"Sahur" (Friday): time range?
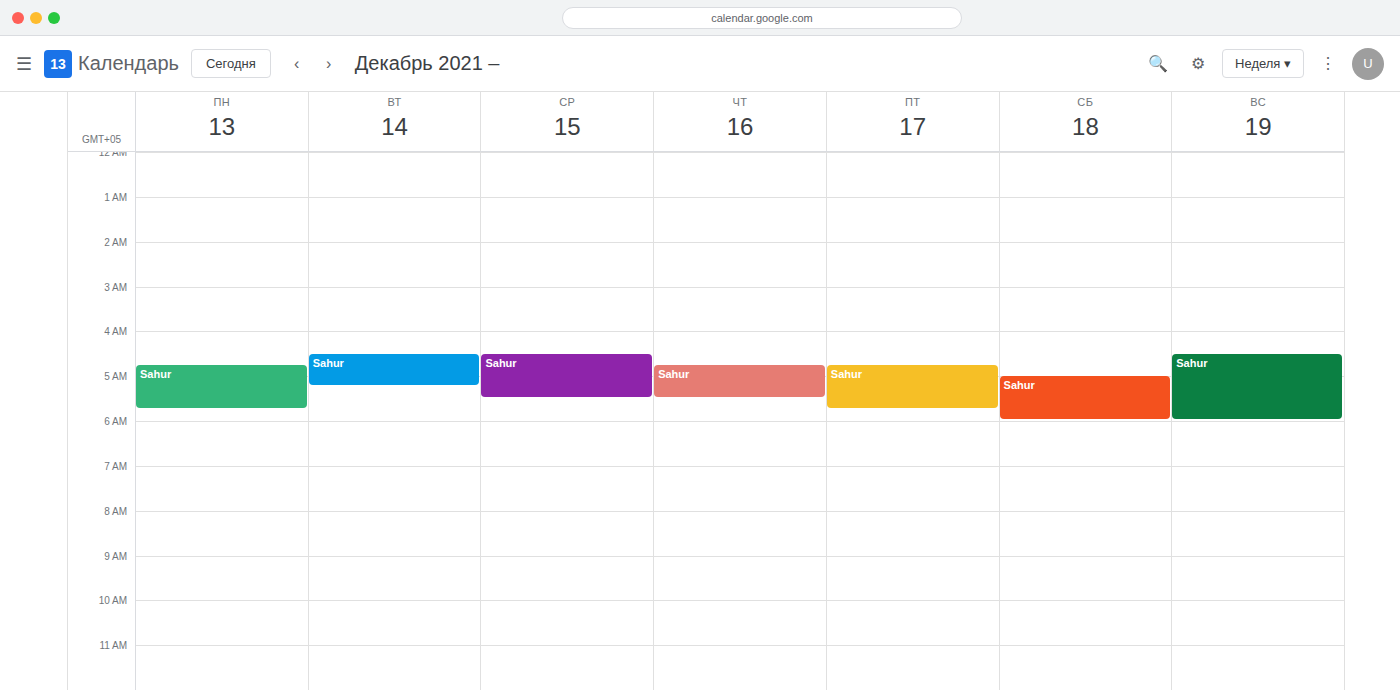
4:45 AM to 5:45 AM